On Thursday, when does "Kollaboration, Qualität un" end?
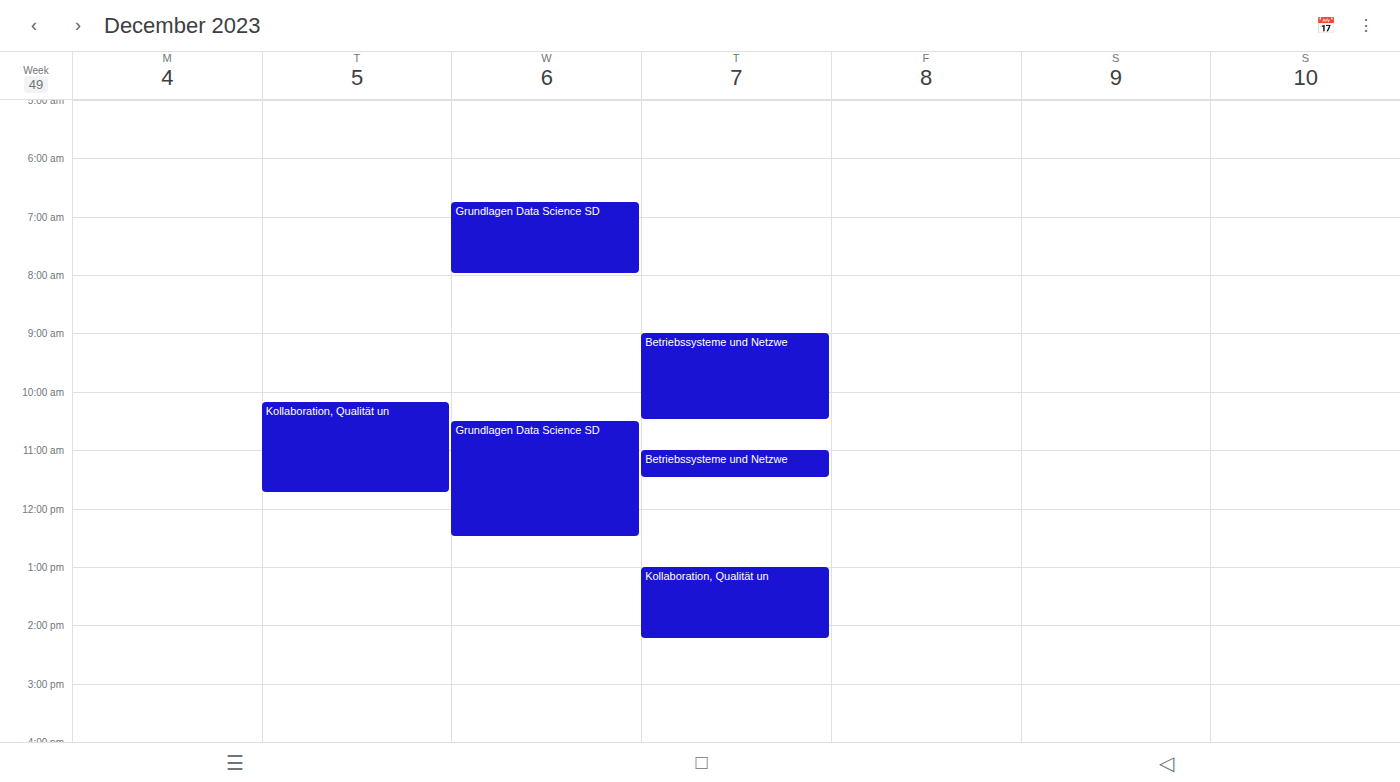
2:15 PM